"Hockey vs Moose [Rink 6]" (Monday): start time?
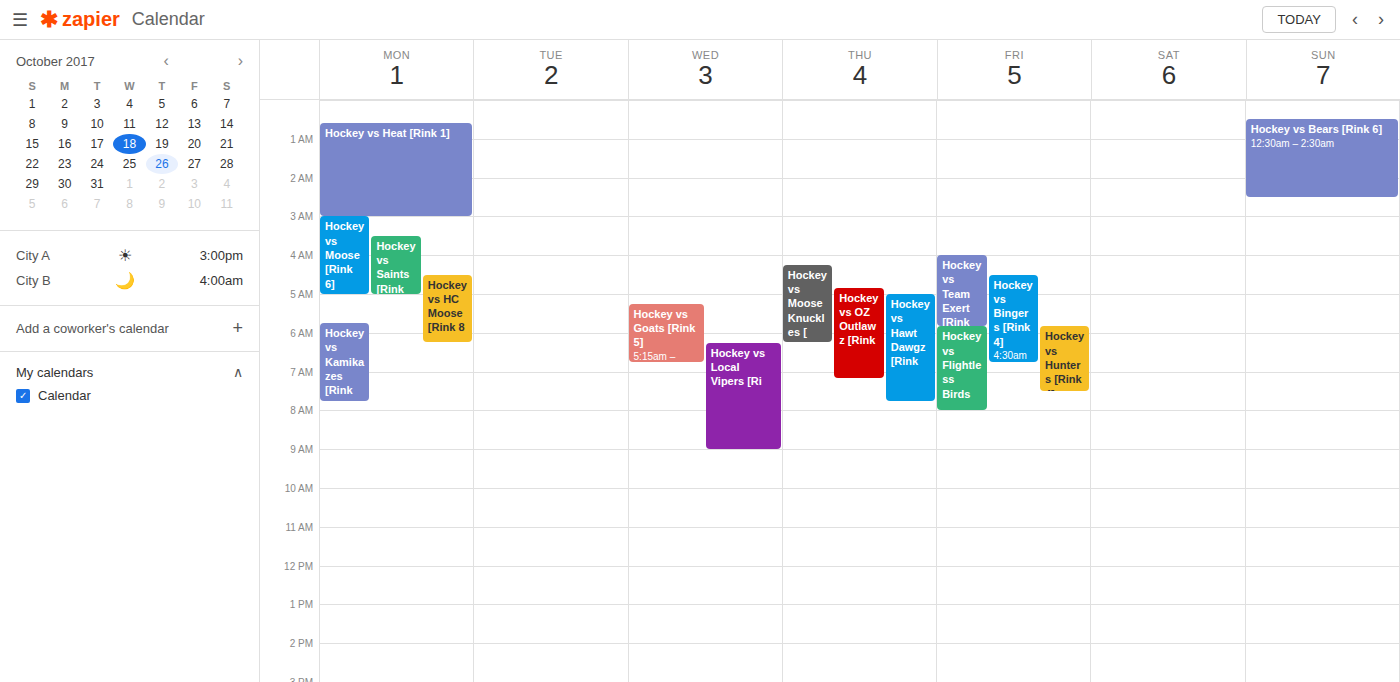
3:00 AM